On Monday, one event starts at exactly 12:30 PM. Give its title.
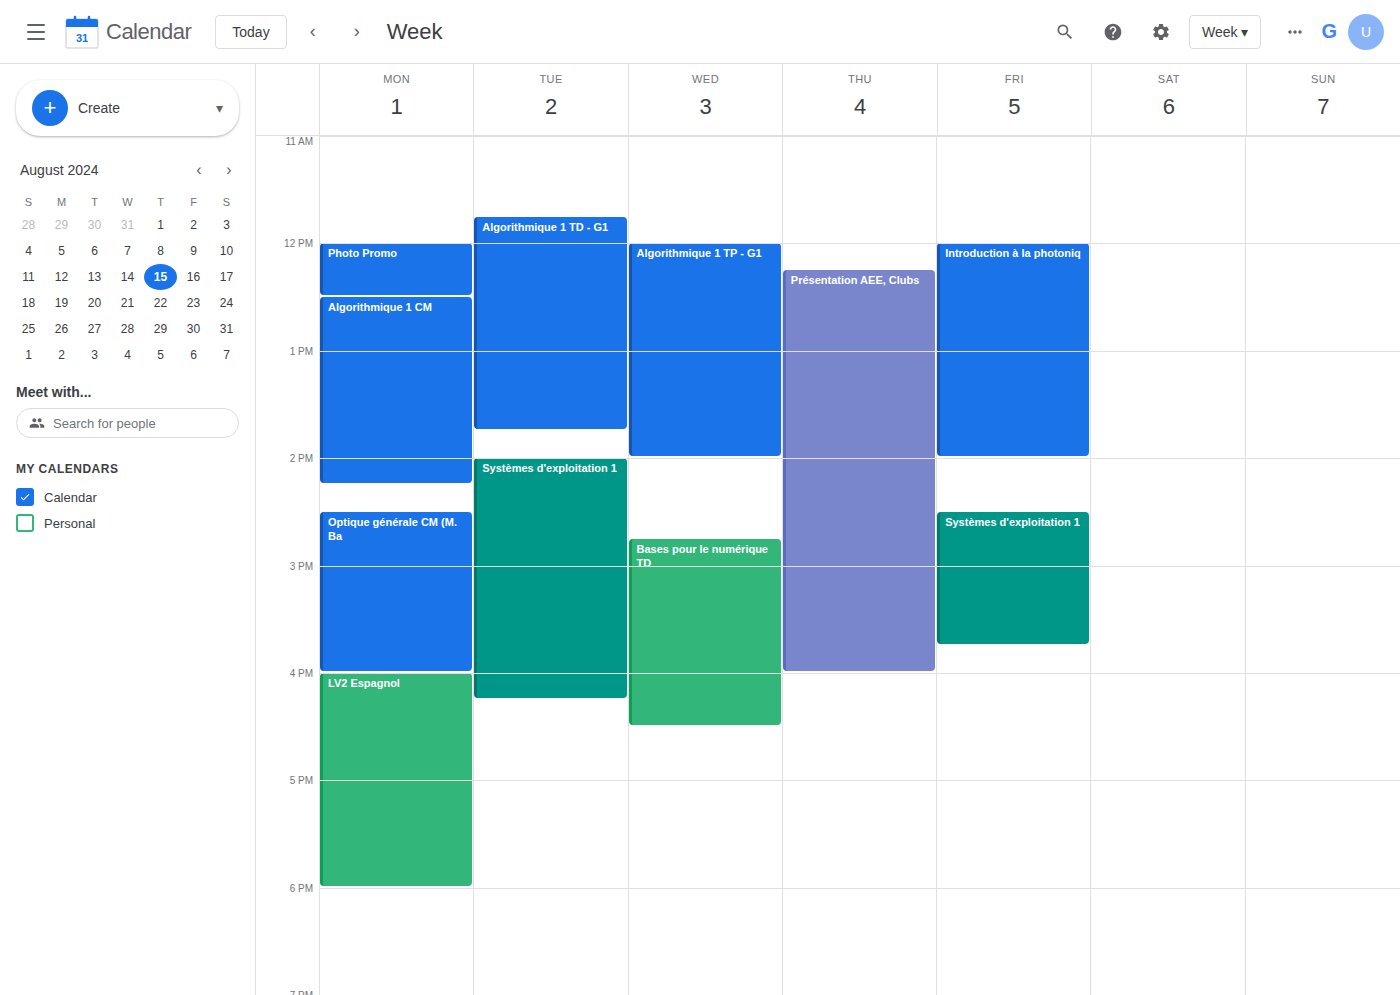
"Algorithmique 1 CM"